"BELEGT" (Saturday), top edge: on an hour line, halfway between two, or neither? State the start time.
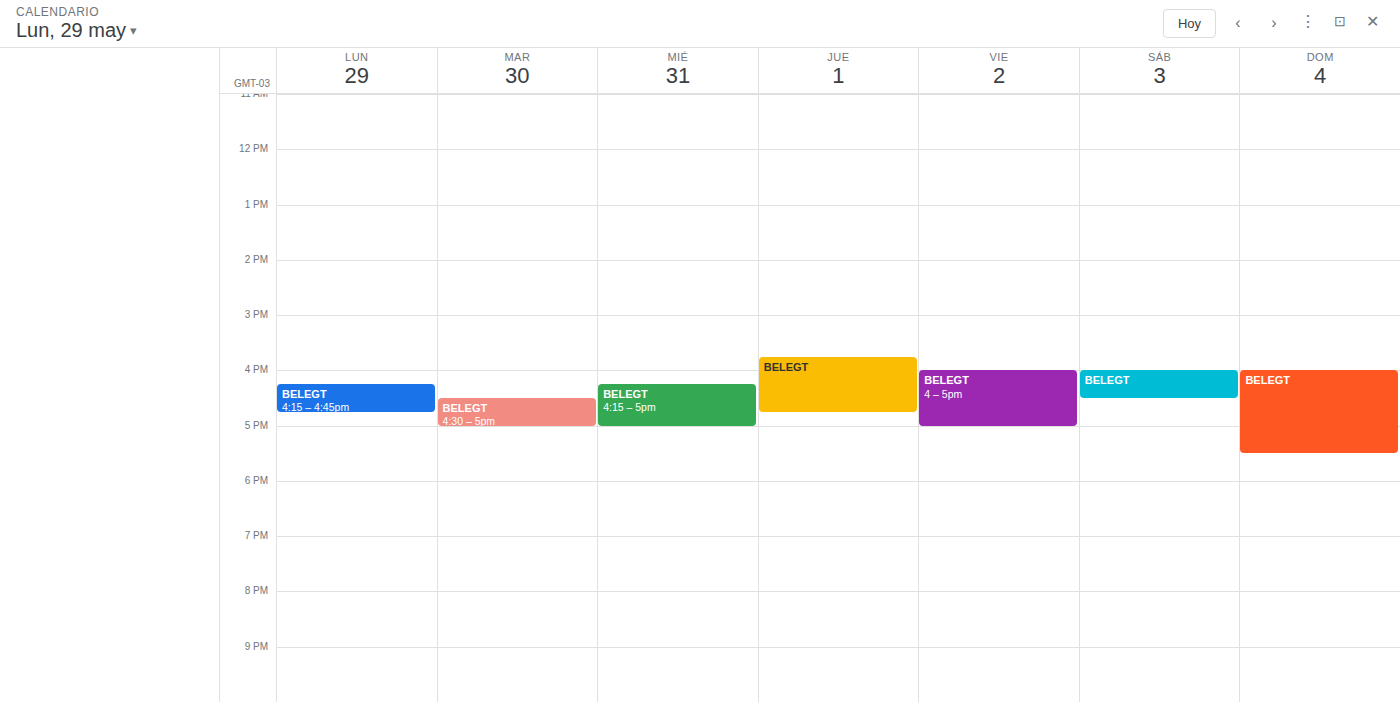
4:00 PM -- exactly on the 4 PM line.